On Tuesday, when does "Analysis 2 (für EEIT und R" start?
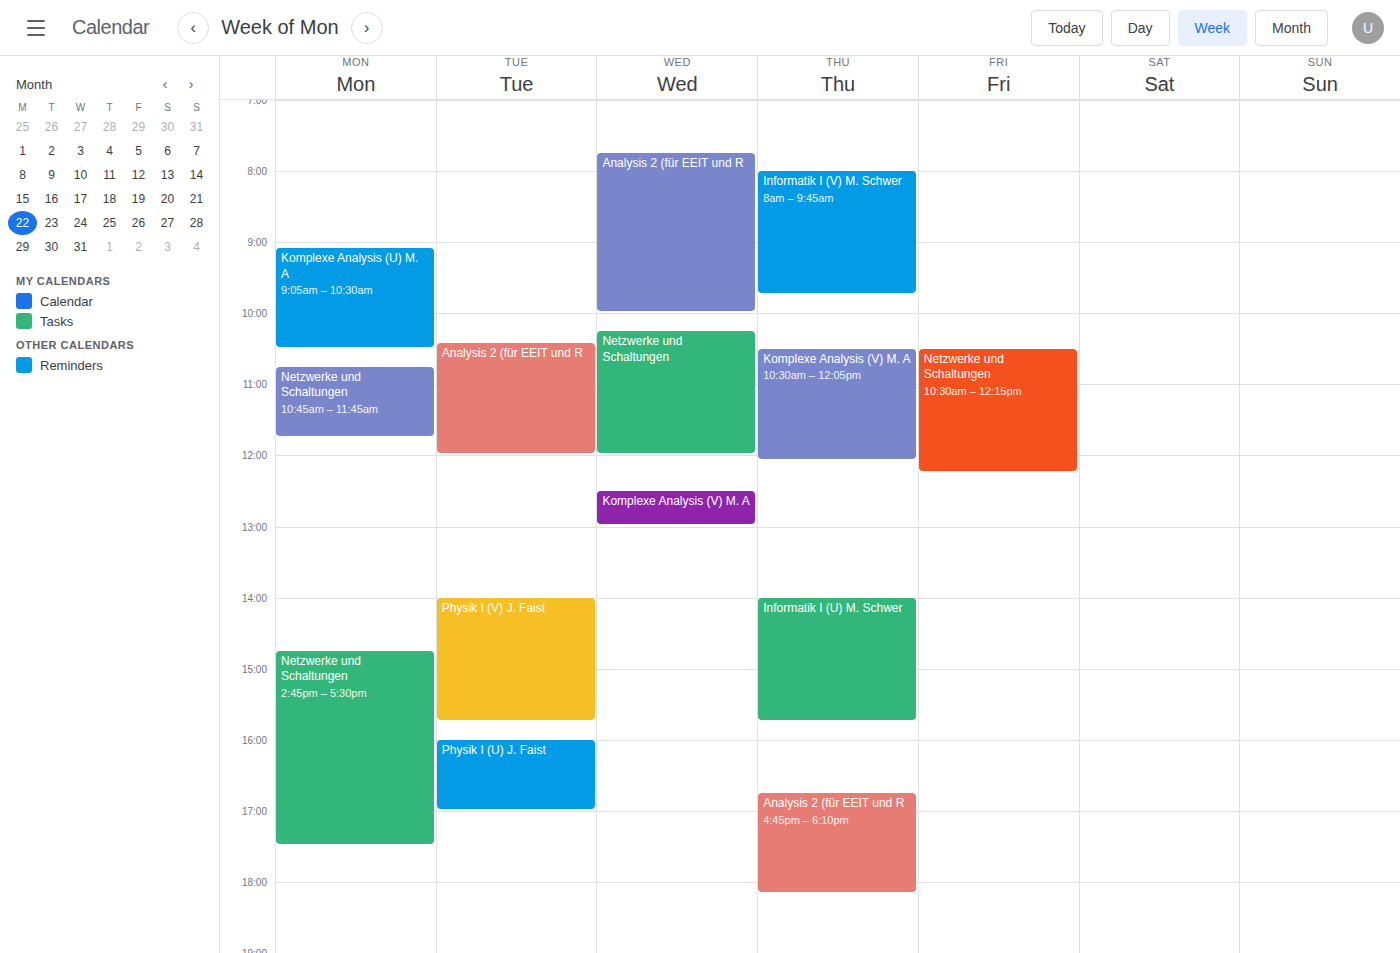
10:25 AM